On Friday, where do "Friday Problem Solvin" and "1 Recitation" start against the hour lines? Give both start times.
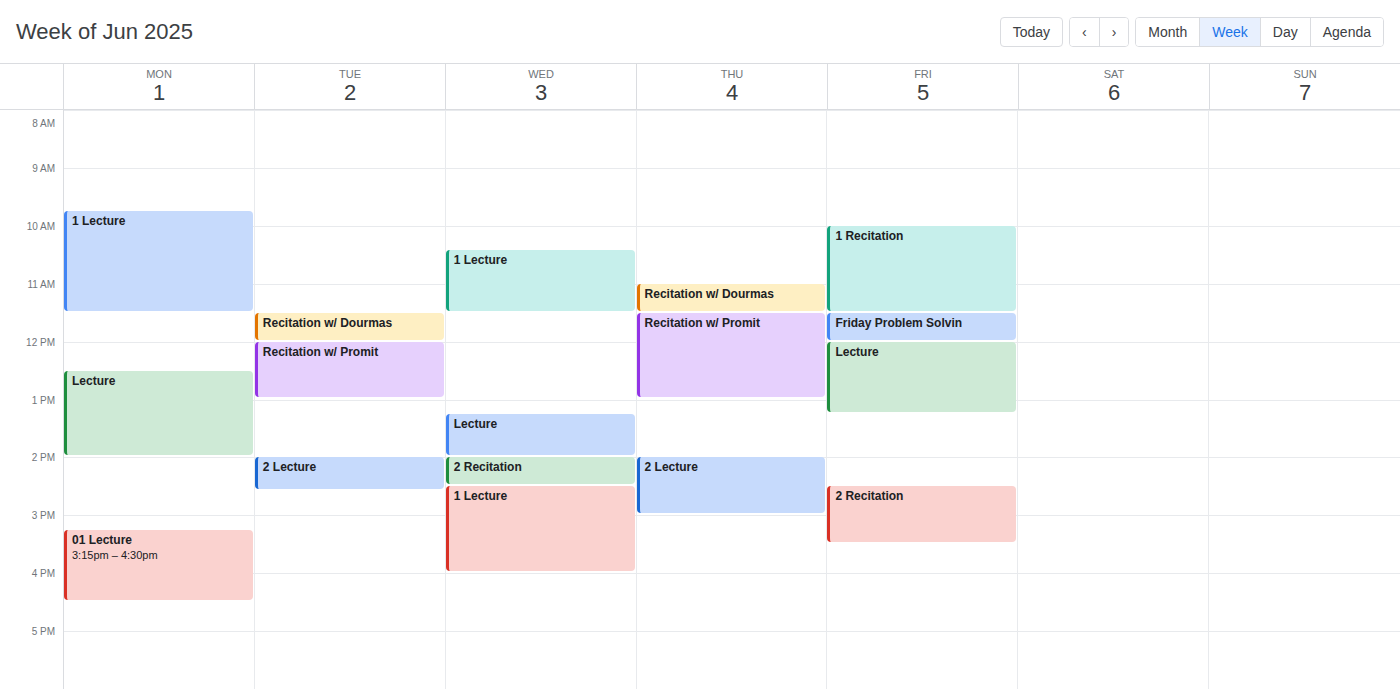
"Friday Problem Solvin": 11:30 AM, halfway between the 11 AM and 12 PM lines. "1 Recitation": 10:00 AM, exactly on the 10 AM line.